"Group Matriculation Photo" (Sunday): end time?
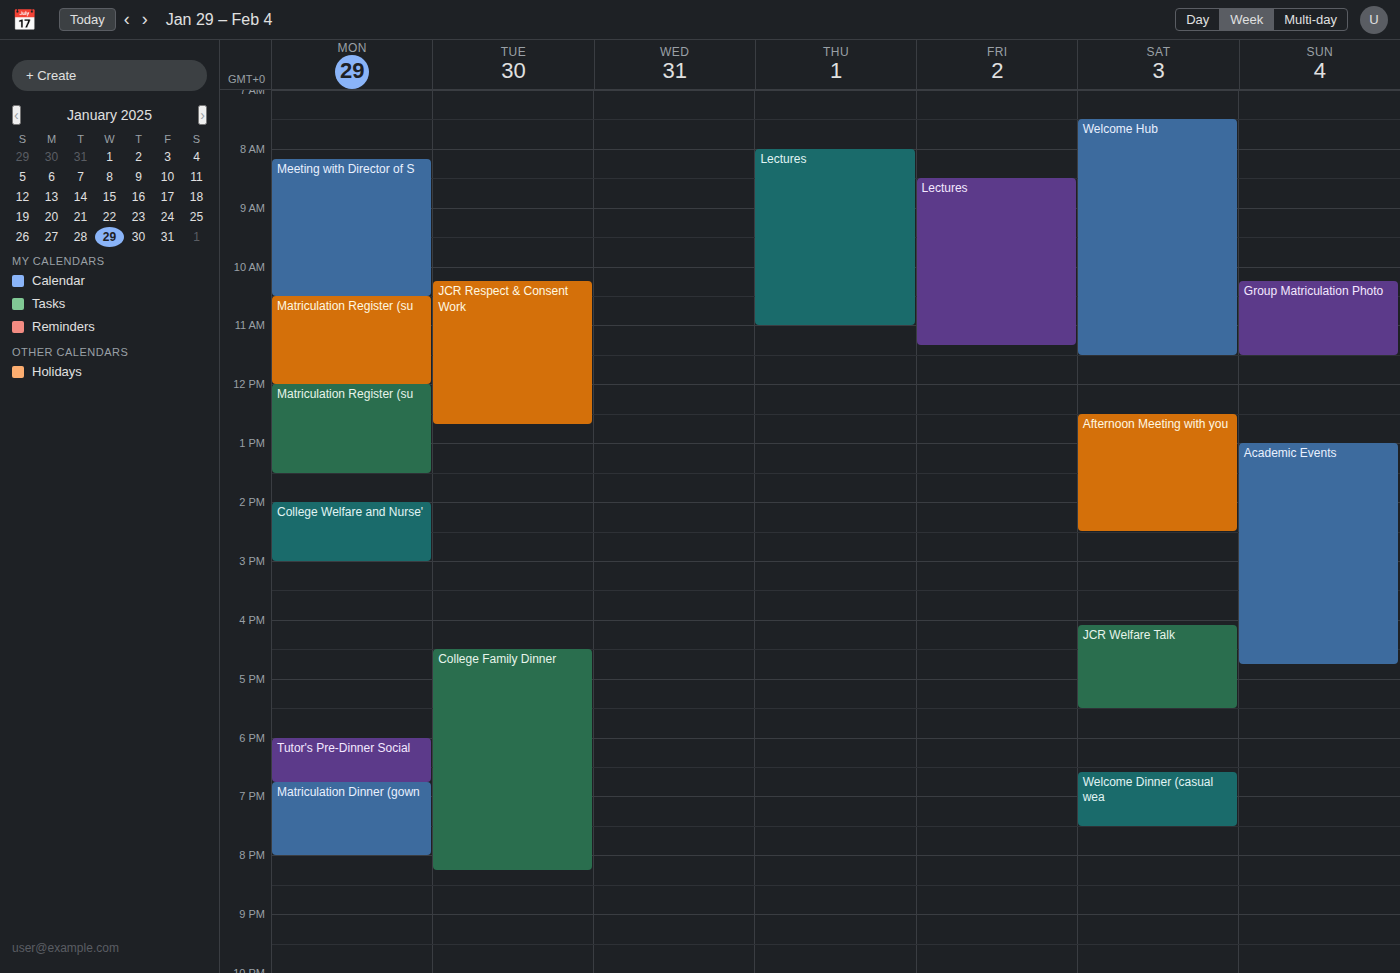
11:30